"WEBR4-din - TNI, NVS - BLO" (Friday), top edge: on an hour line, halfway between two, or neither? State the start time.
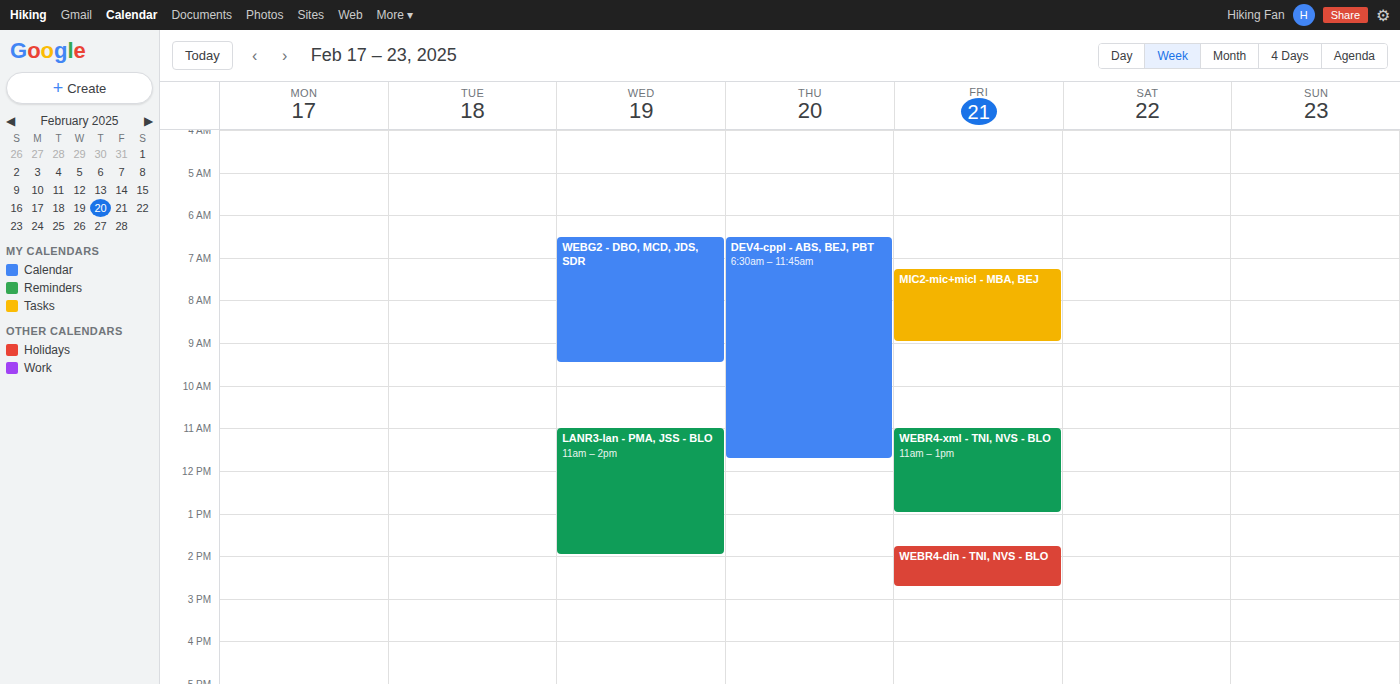
13:45 -- neither: three quarters of the way from the 13:00 line to the 14:00 line.